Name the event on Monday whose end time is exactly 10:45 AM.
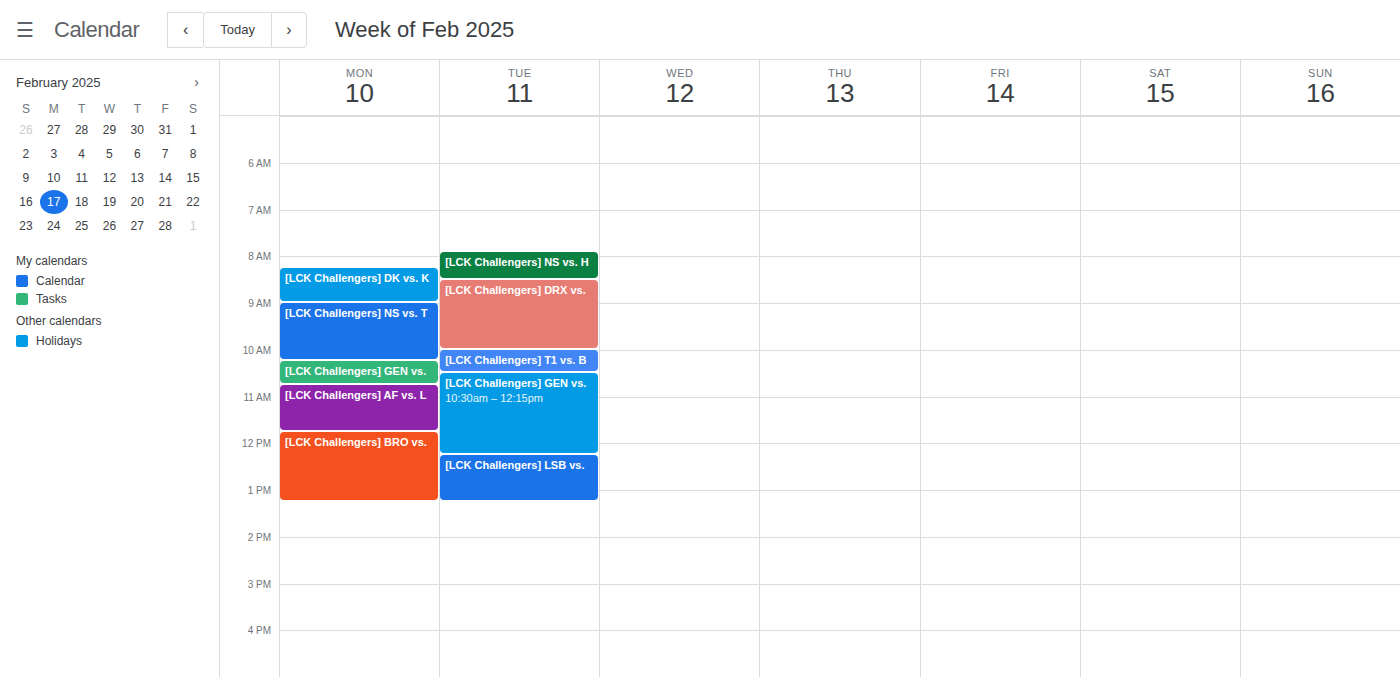
"[LCK Challengers] GEN vs."